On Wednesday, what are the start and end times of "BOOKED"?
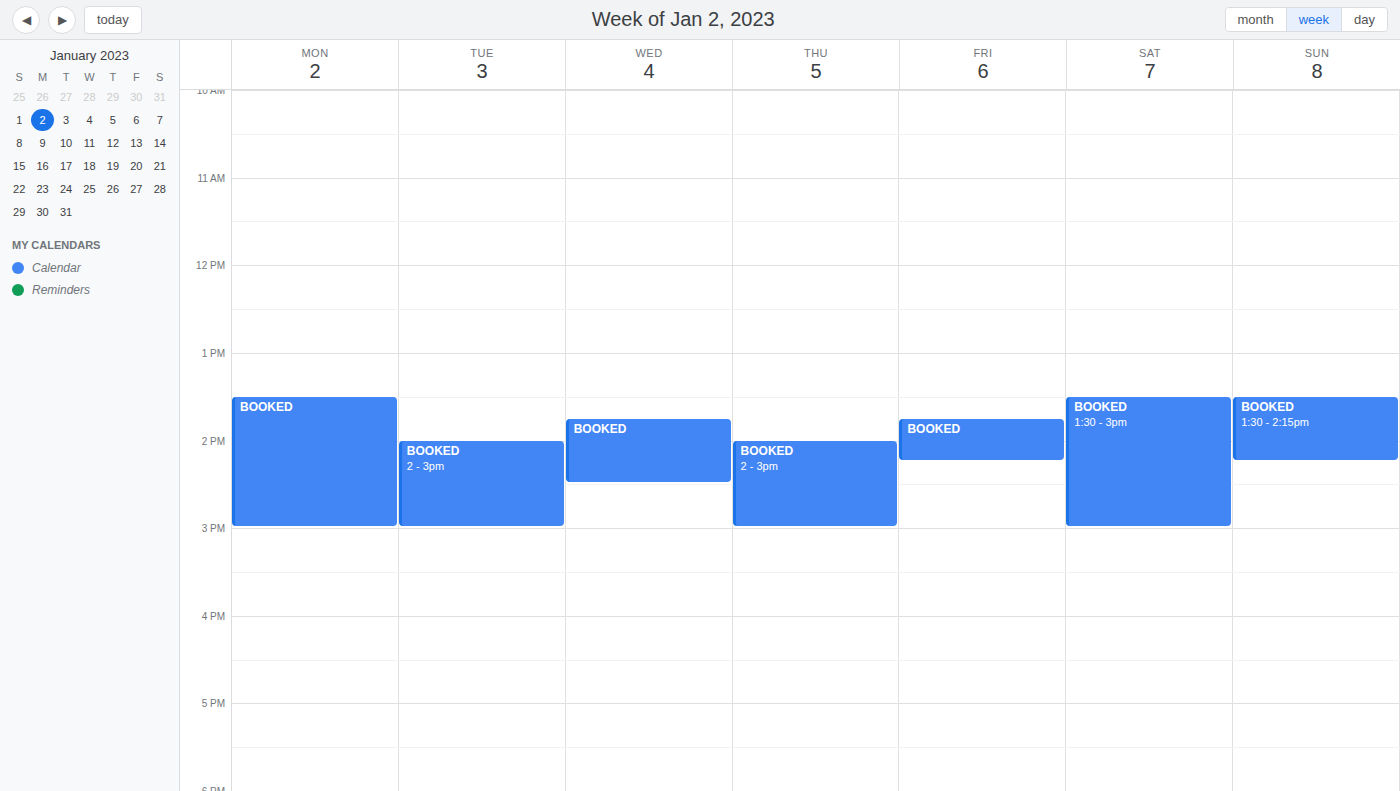
13:45 to 14:30